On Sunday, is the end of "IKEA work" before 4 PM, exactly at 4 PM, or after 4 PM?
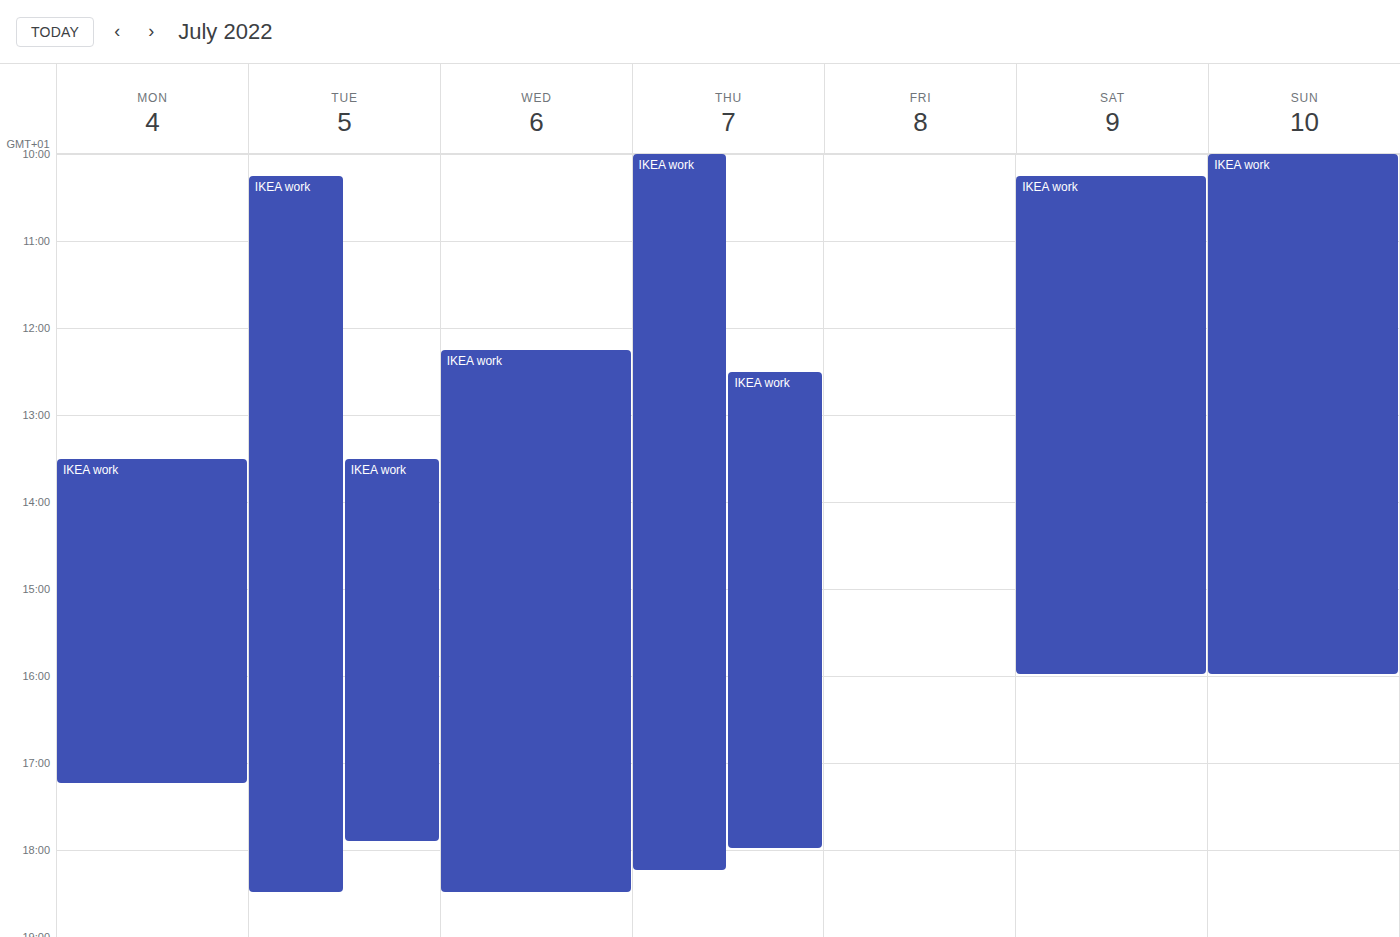
4:00 PM -- exactly at 4 PM, on the 4 PM line.